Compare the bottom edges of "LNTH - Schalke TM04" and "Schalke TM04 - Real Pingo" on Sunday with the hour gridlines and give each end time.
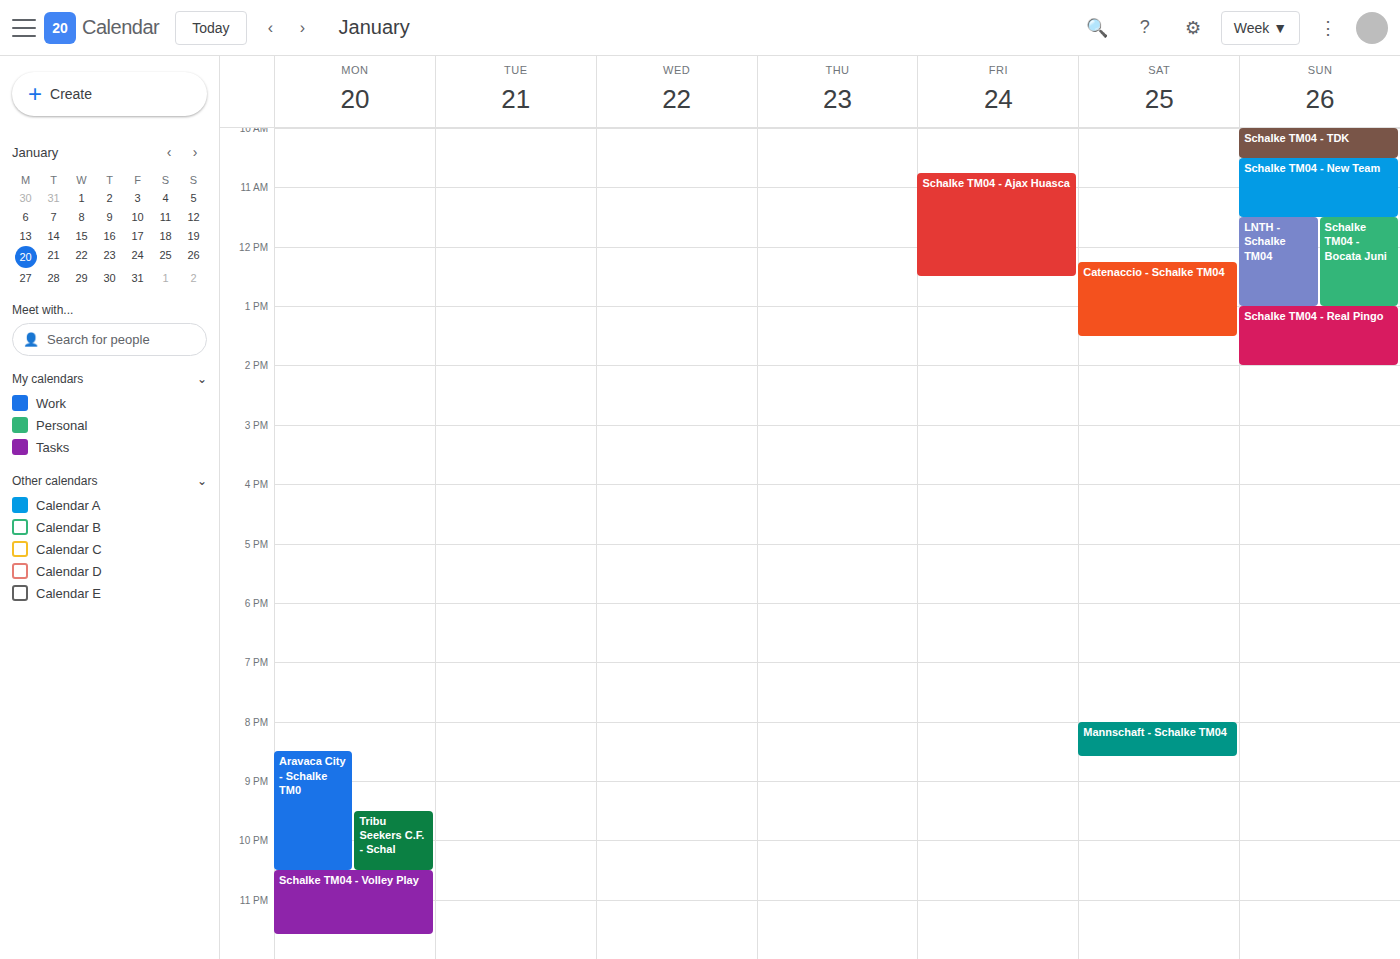
"LNTH - Schalke TM04": 1:00 PM, exactly on the 1 PM line. "Schalke TM04 - Real Pingo": 2:00 PM, exactly on the 2 PM line.